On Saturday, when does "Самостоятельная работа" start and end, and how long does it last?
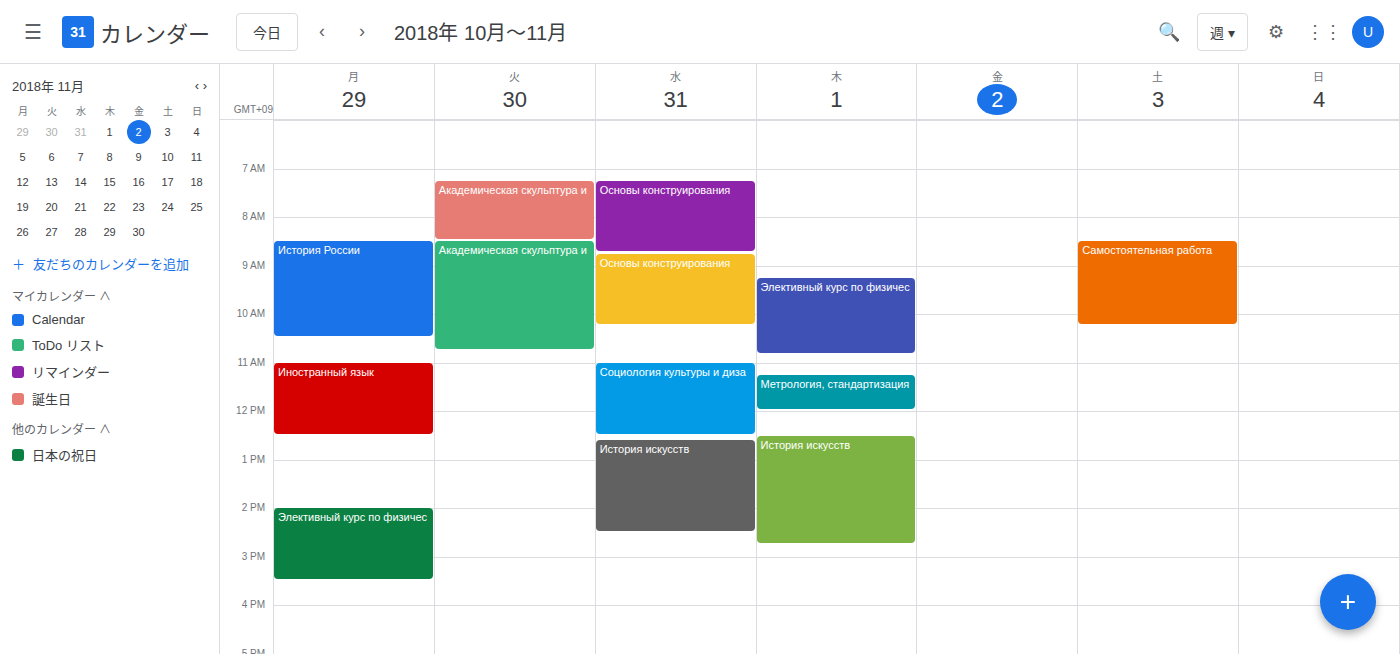
8:30 AM to 10:15 AM, 1 hour 45 minutes